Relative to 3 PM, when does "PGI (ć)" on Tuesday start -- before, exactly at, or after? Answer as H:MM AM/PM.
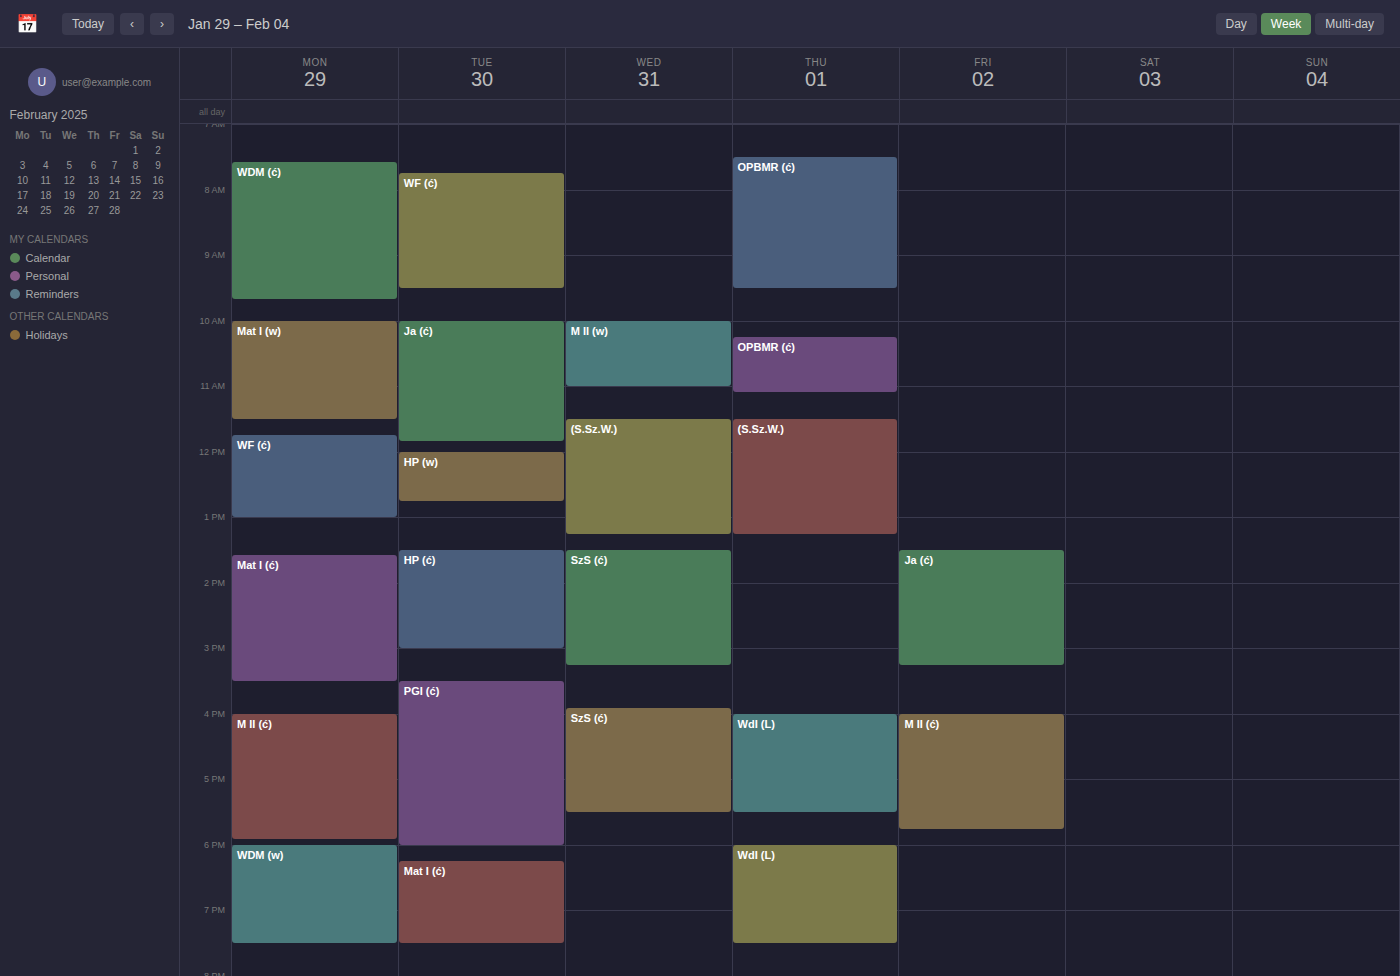
3:30 PM -- after 3 PM, 30 minutes below the 3 PM line.